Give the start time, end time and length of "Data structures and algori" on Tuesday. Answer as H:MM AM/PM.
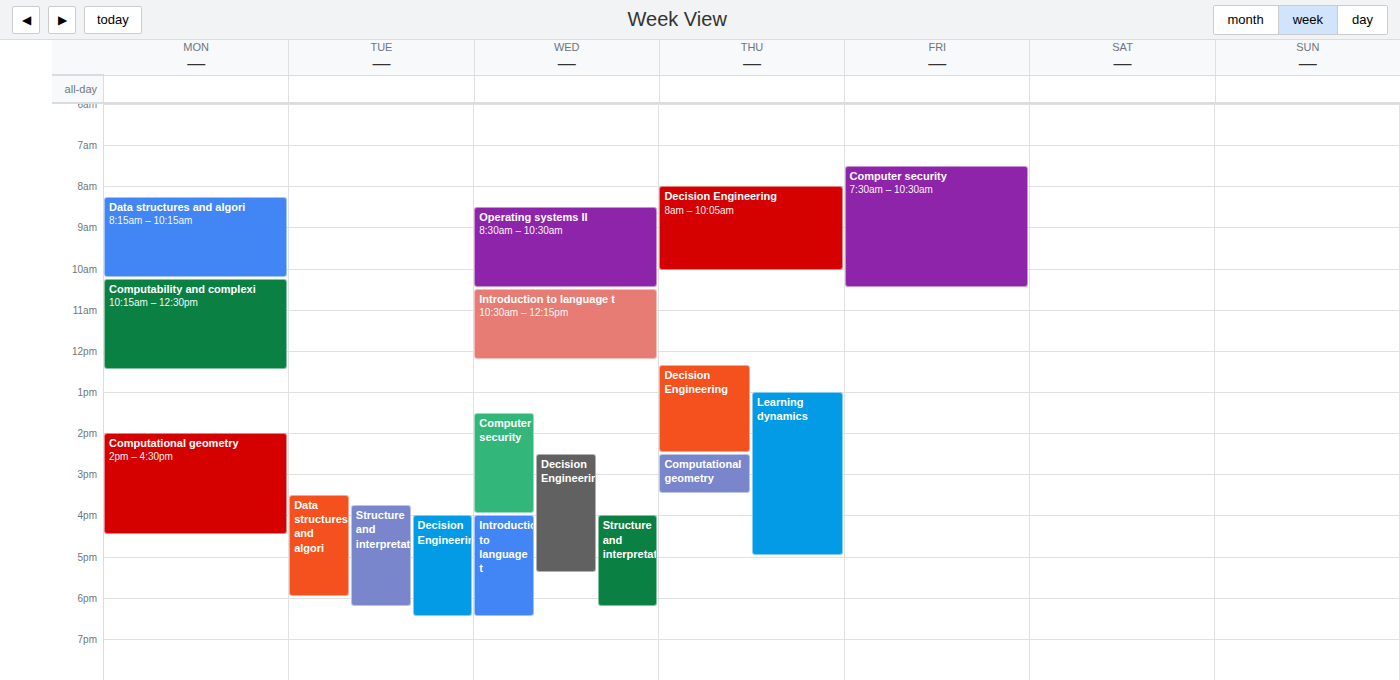
3:30 PM to 6:00 PM, 2 hours 30 minutes